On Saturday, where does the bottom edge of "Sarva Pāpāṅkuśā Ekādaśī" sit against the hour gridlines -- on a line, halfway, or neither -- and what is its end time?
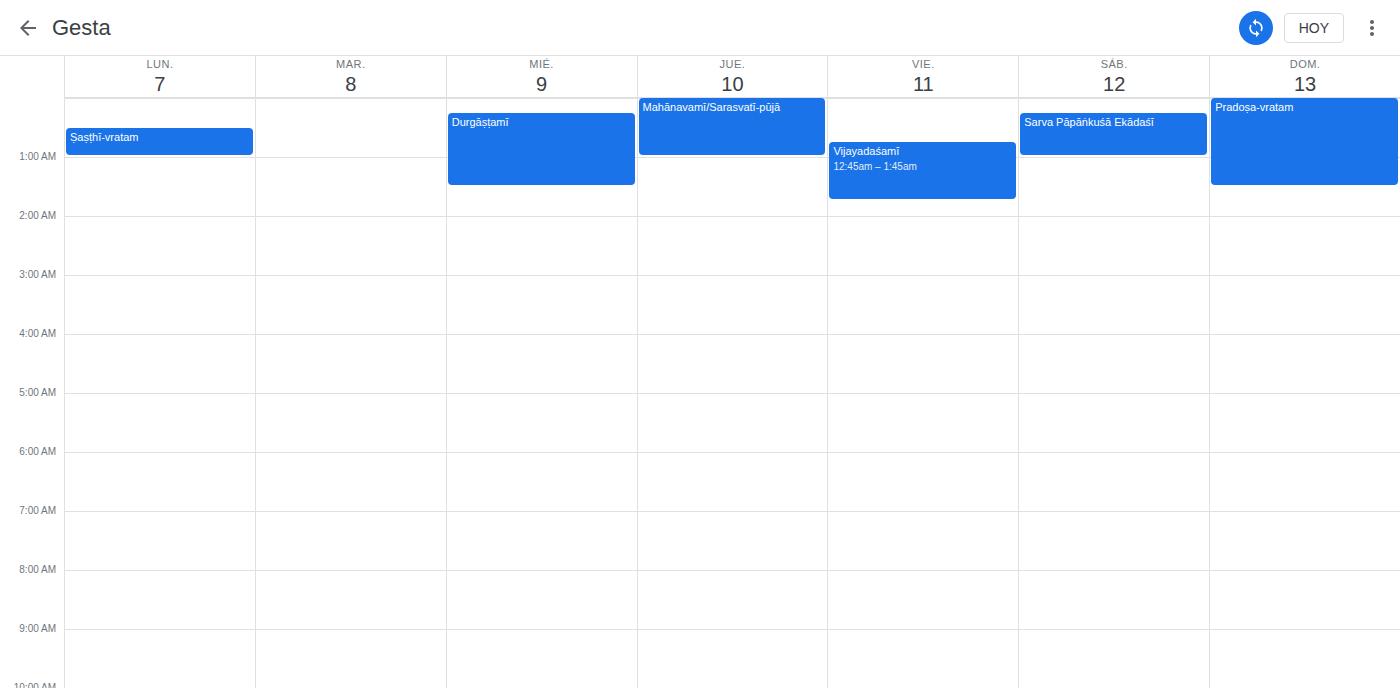
1:00 AM -- exactly on the 1 AM line.